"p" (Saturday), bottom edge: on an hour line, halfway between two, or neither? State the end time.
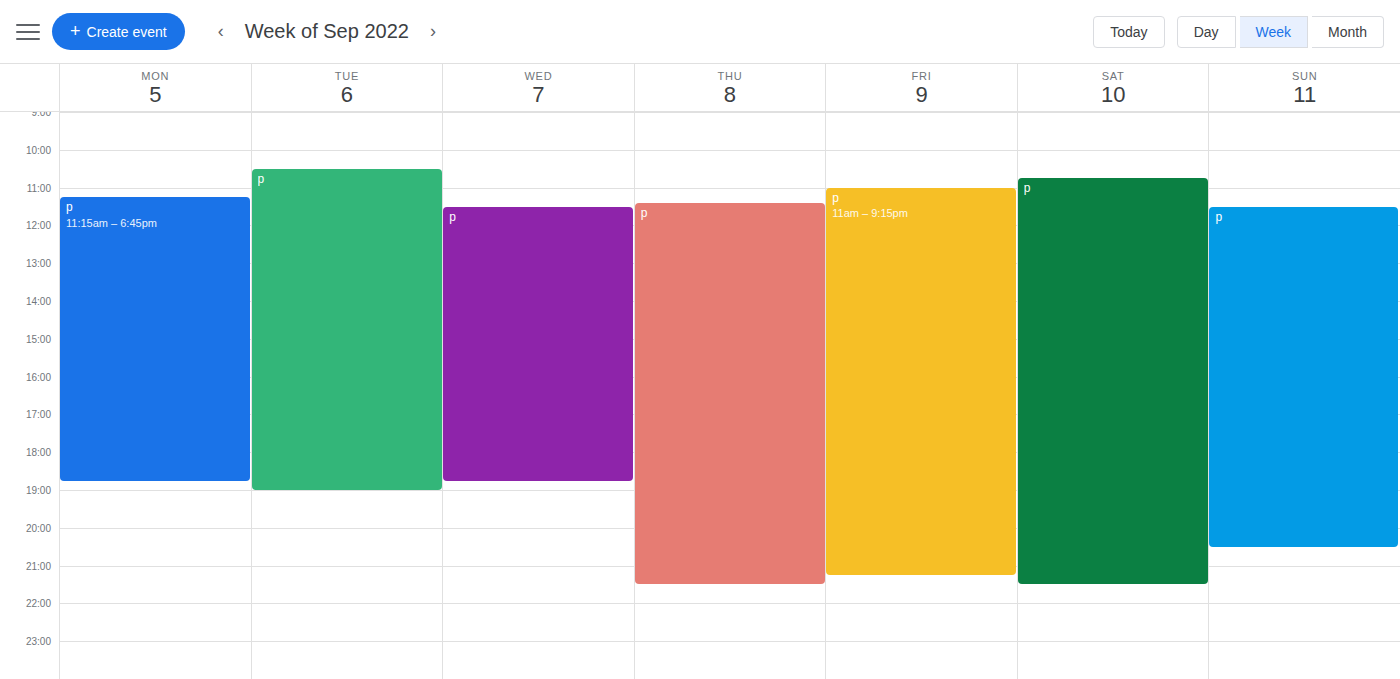
9:30 PM -- halfway between the 9 PM and 10 PM lines.